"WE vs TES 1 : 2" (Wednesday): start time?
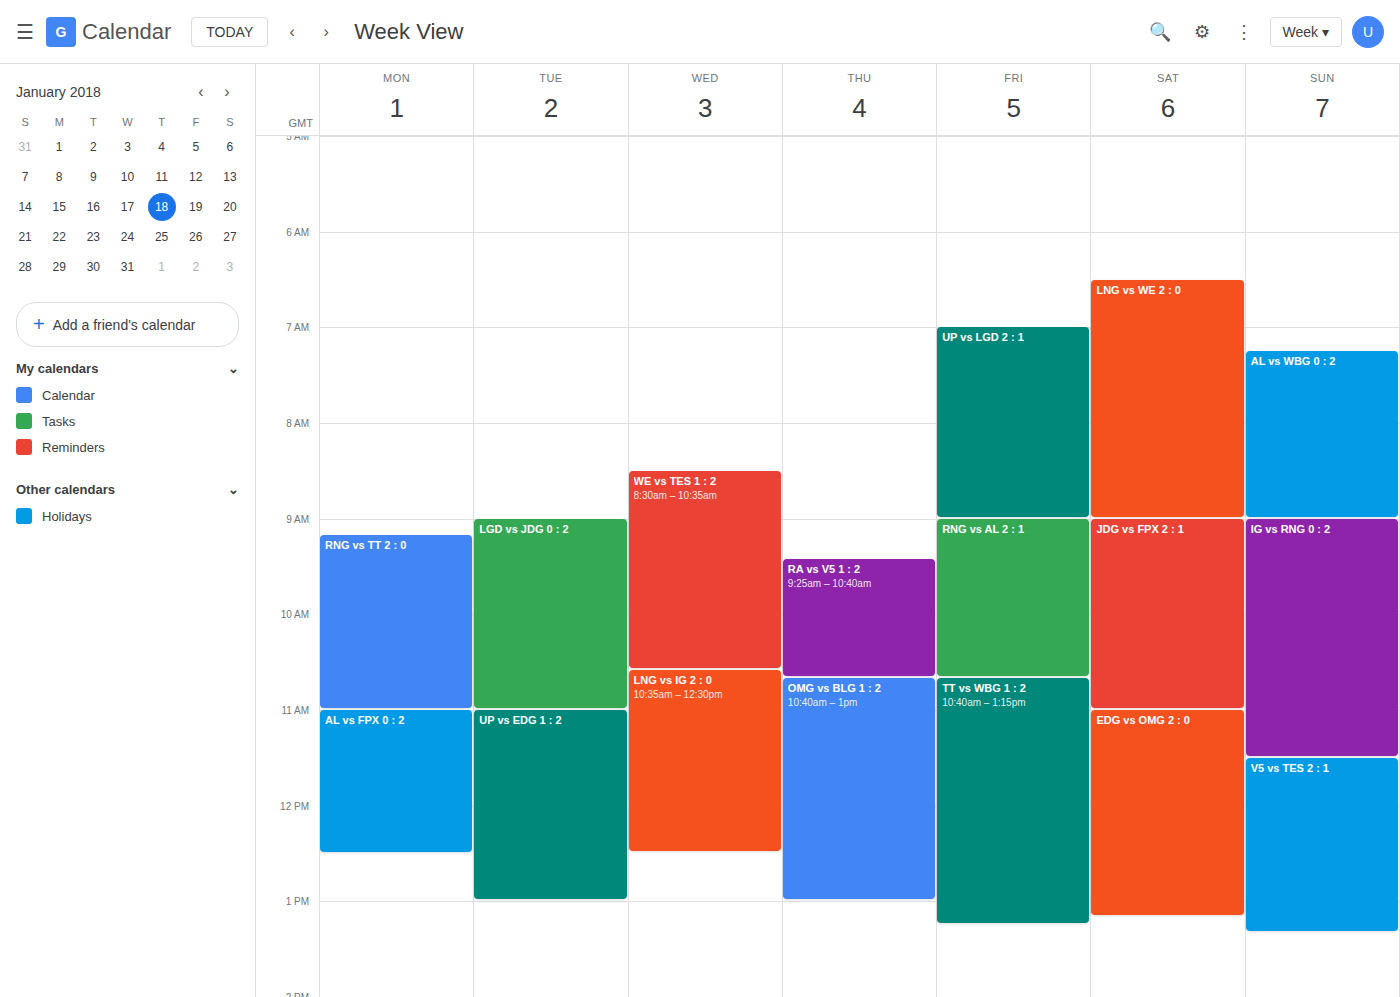
8:30 AM